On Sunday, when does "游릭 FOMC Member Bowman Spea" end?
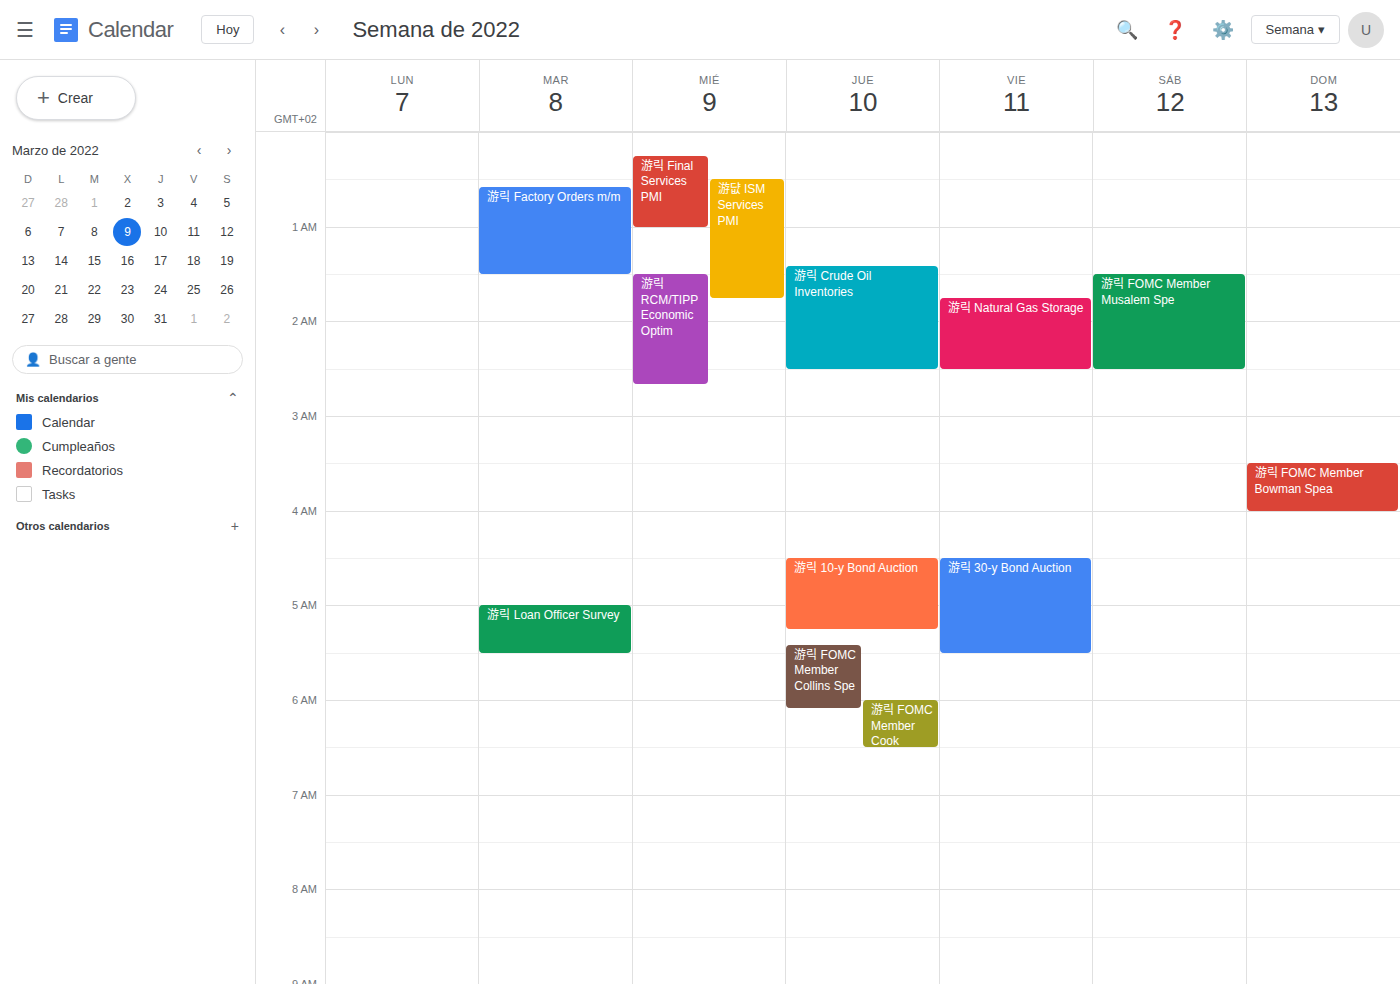
4:00 AM